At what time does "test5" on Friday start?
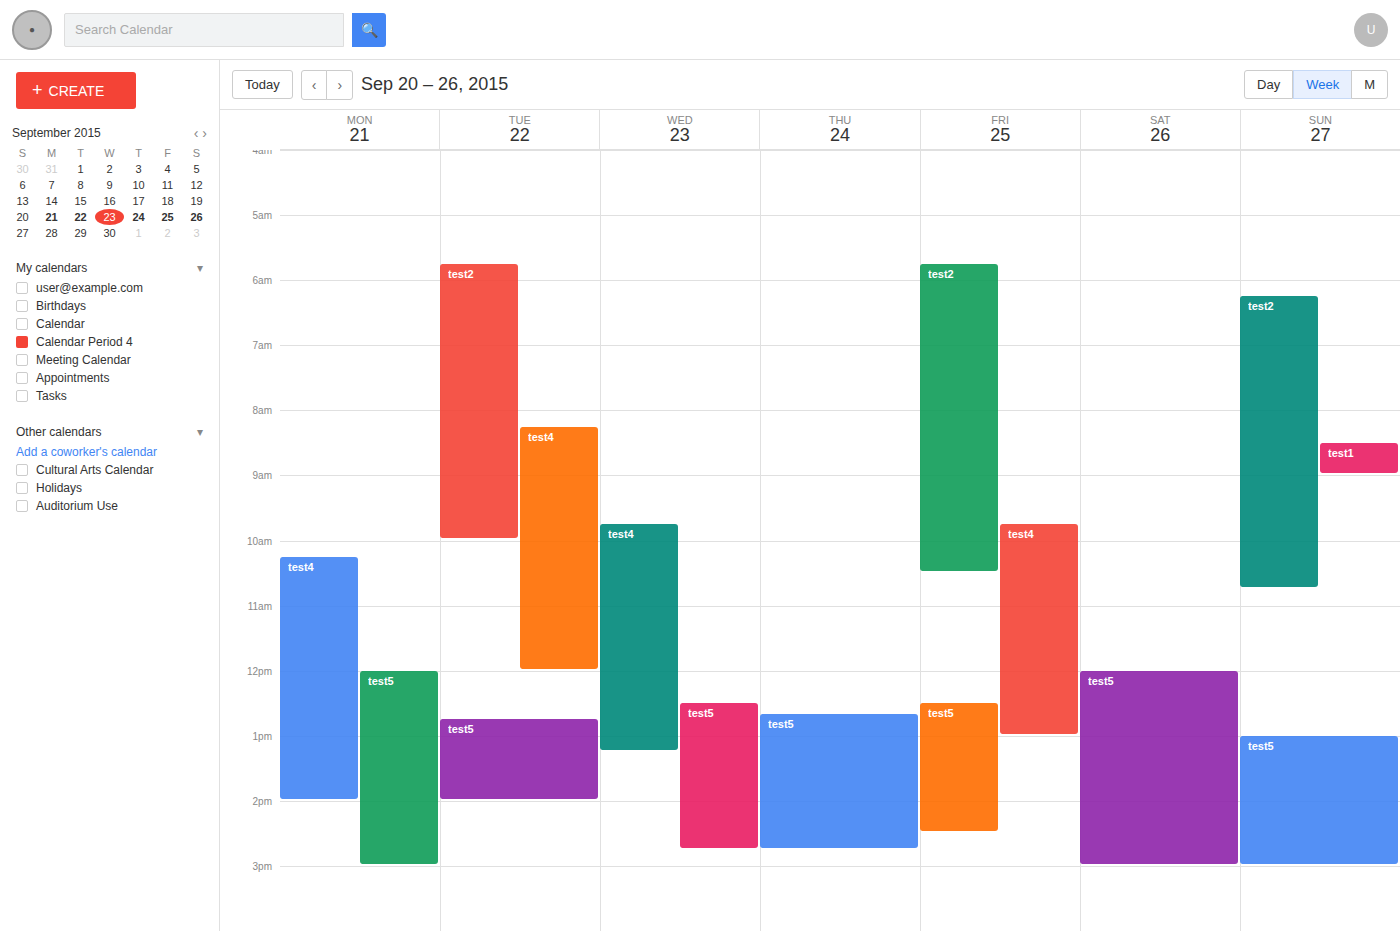
12:30 PM